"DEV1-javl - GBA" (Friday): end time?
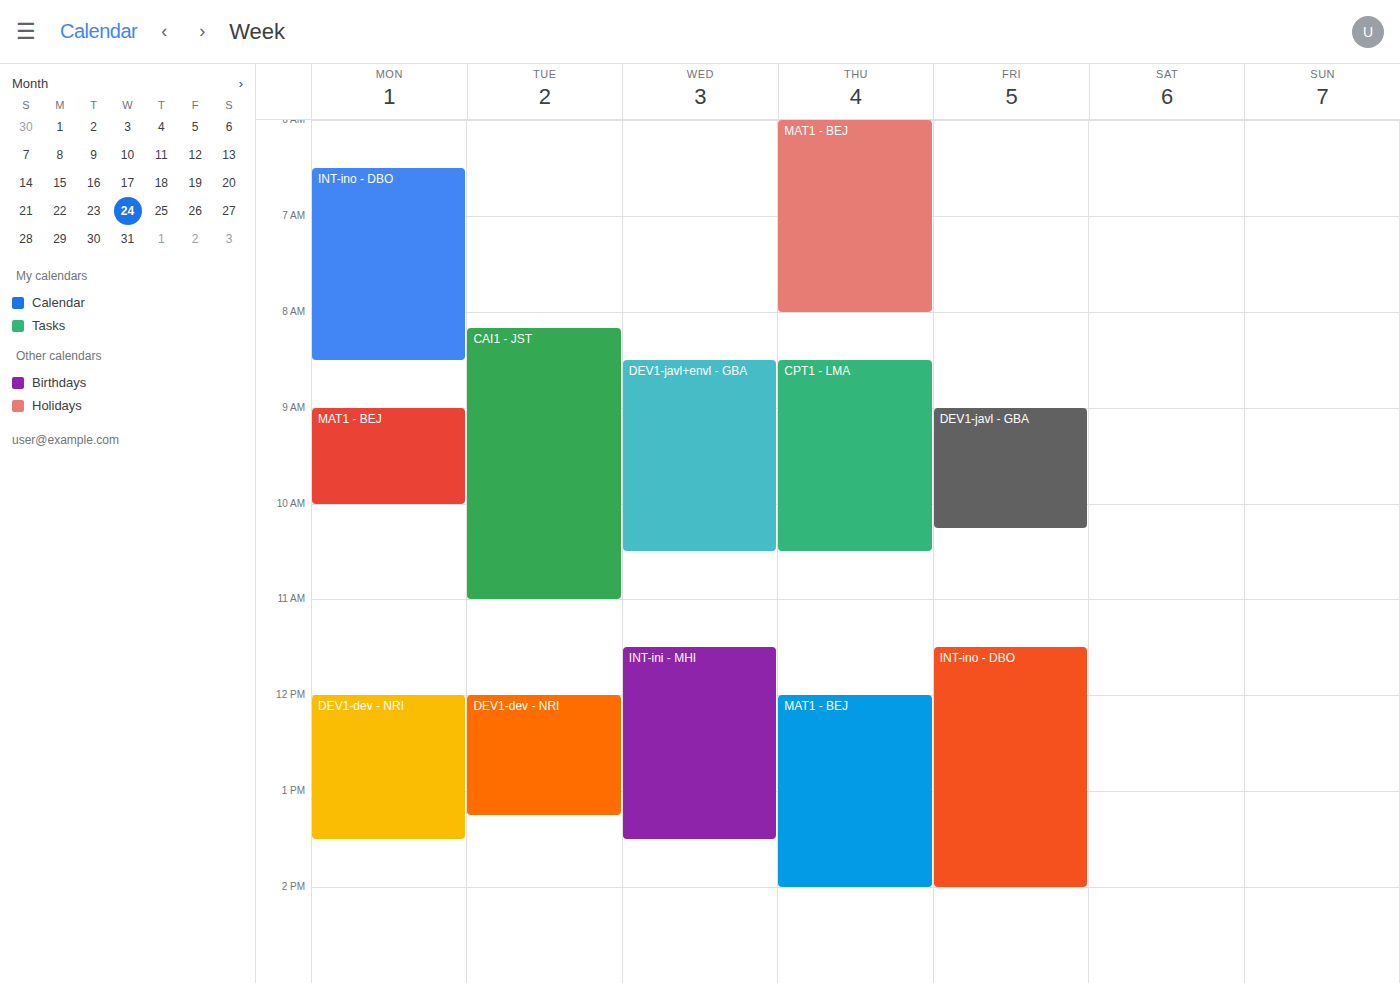
10:15 AM